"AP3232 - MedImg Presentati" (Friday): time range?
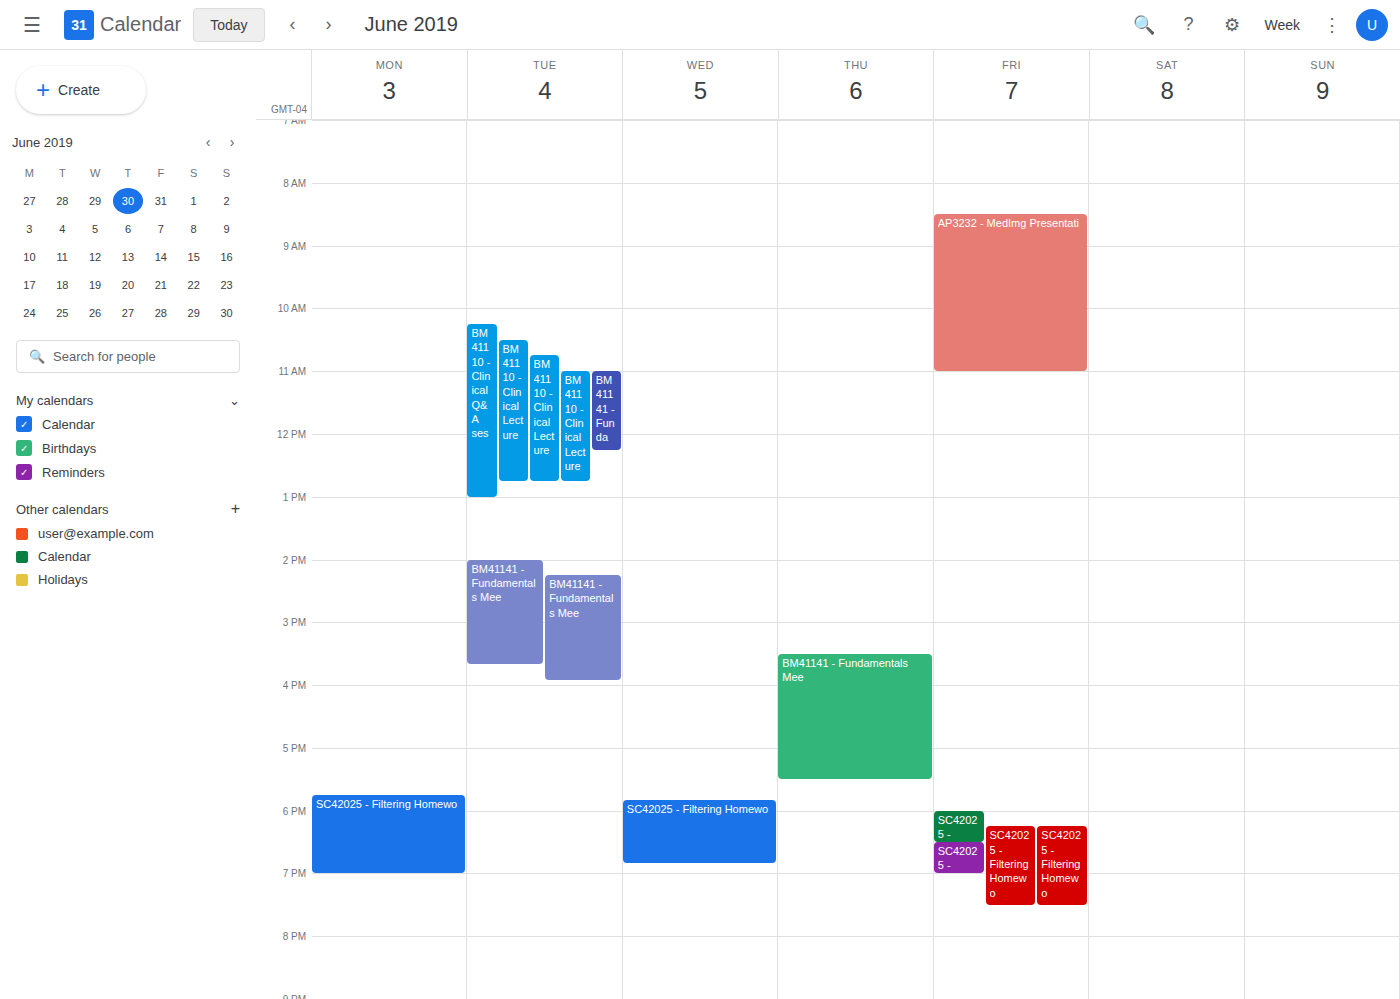
8:30 AM to 11:00 AM